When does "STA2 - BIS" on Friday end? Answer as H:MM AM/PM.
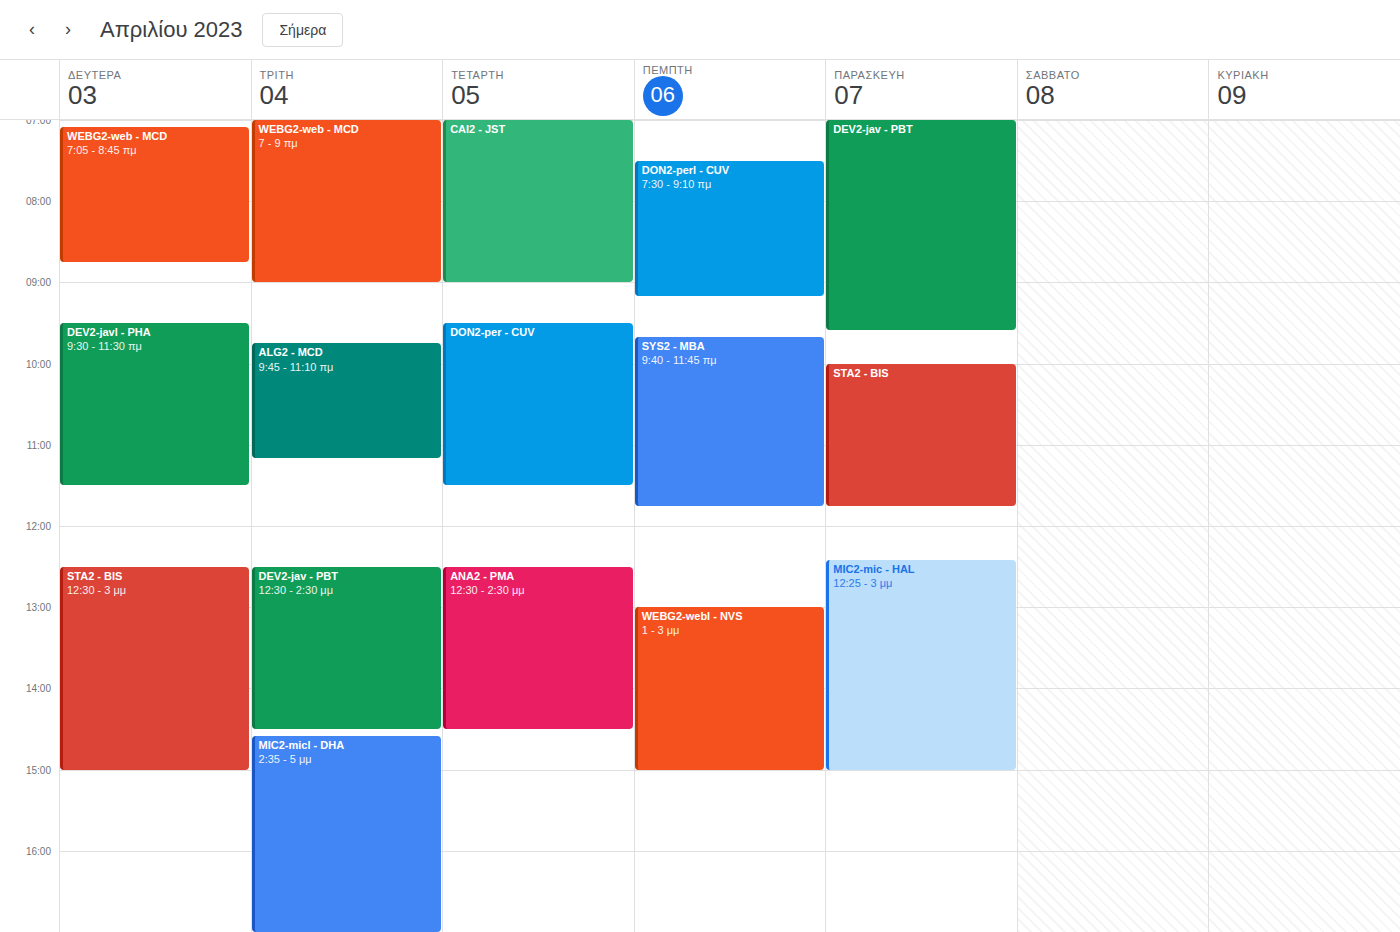
11:45 AM